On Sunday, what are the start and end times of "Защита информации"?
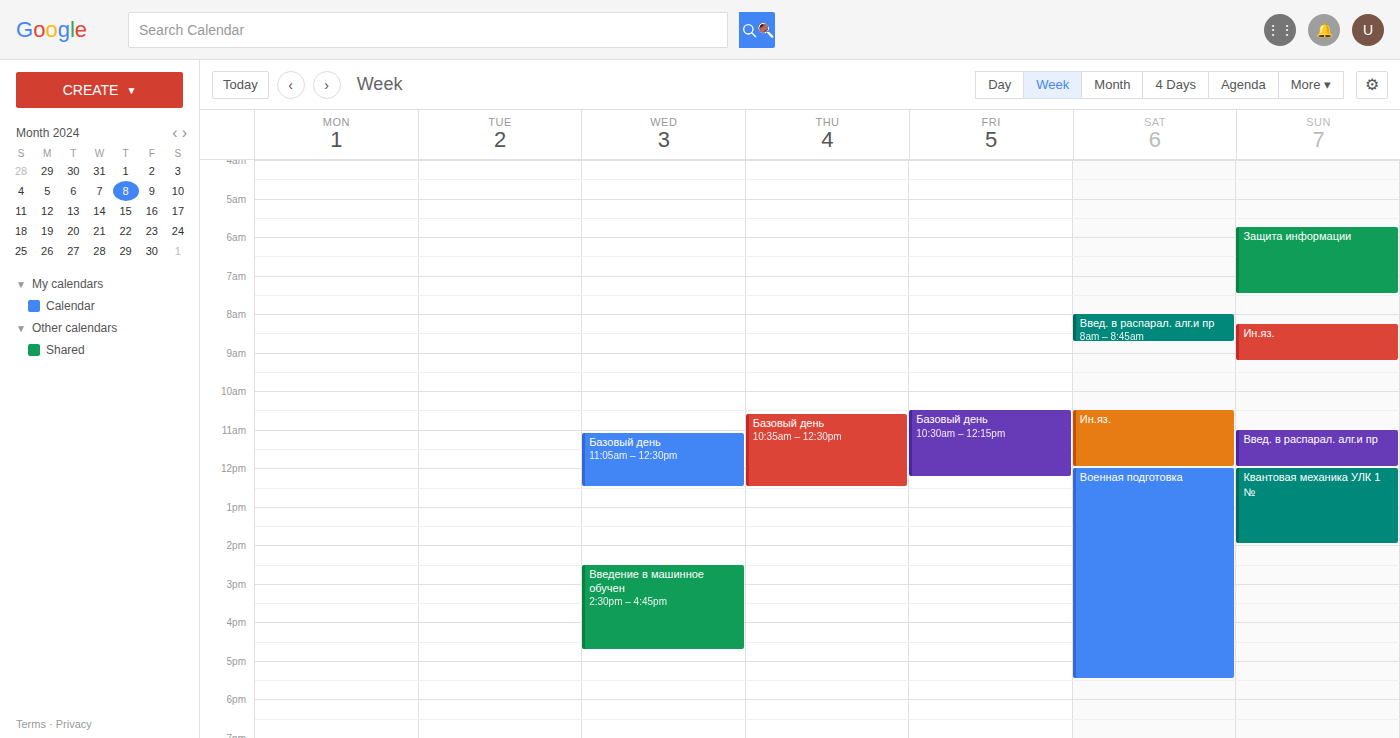
5:45 AM to 7:30 AM